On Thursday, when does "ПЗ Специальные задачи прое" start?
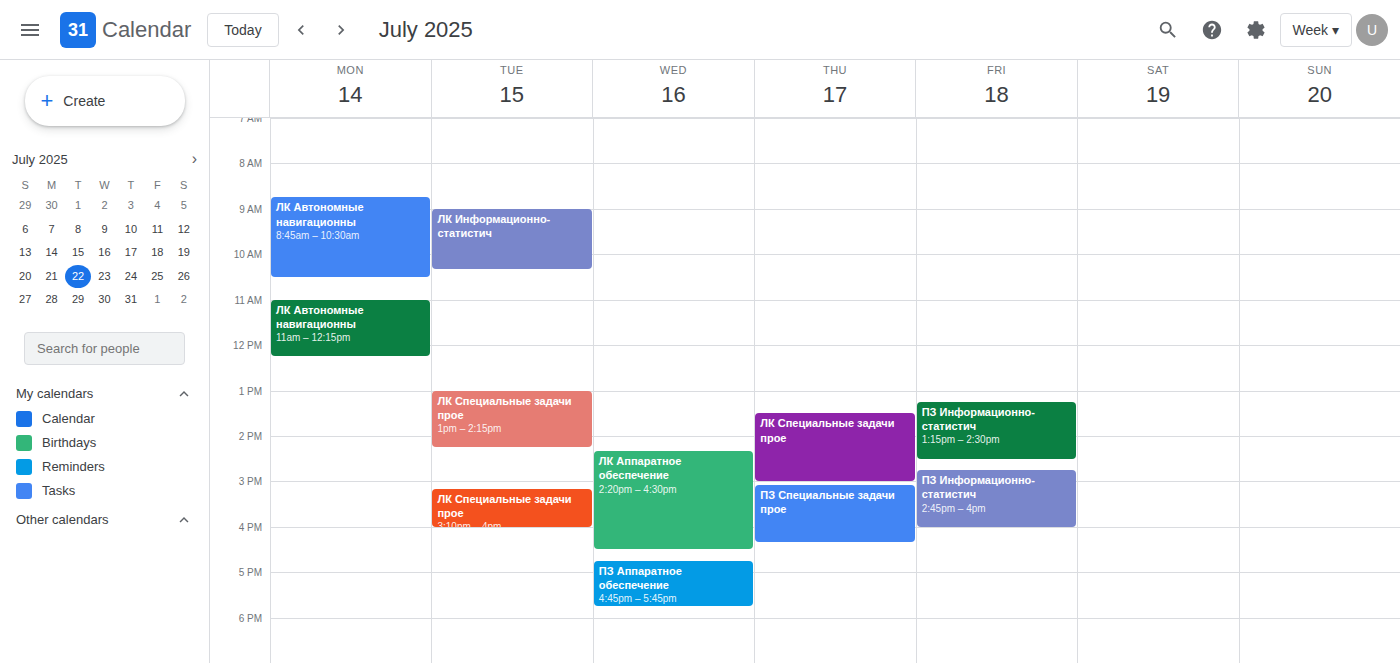
3:05 PM